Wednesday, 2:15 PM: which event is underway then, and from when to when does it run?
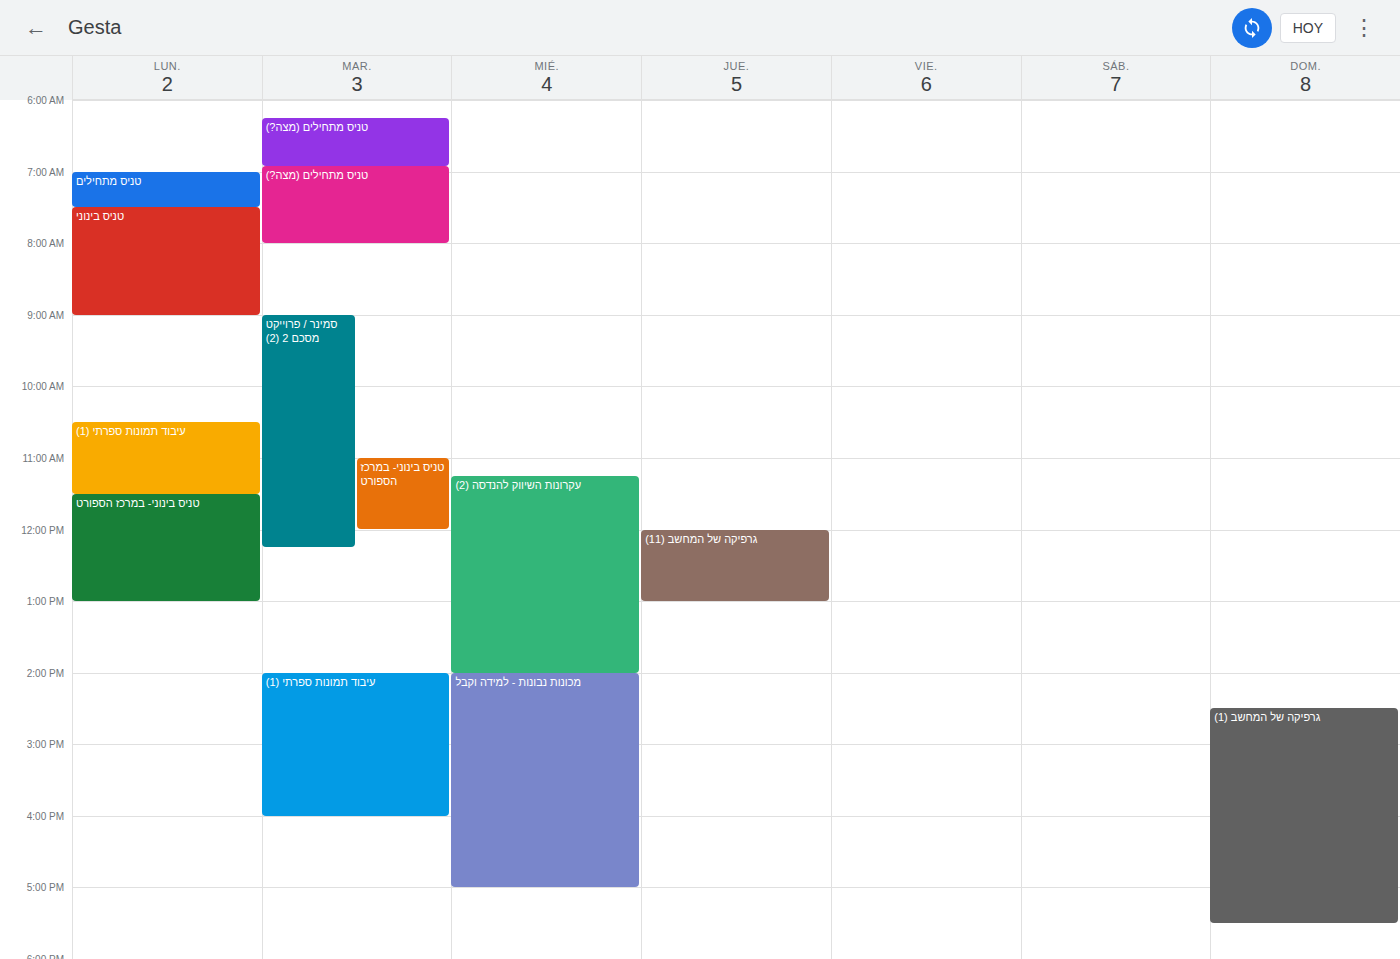
"מכונות נבונות - למידה וקבל", 2:00 PM to 5:00 PM